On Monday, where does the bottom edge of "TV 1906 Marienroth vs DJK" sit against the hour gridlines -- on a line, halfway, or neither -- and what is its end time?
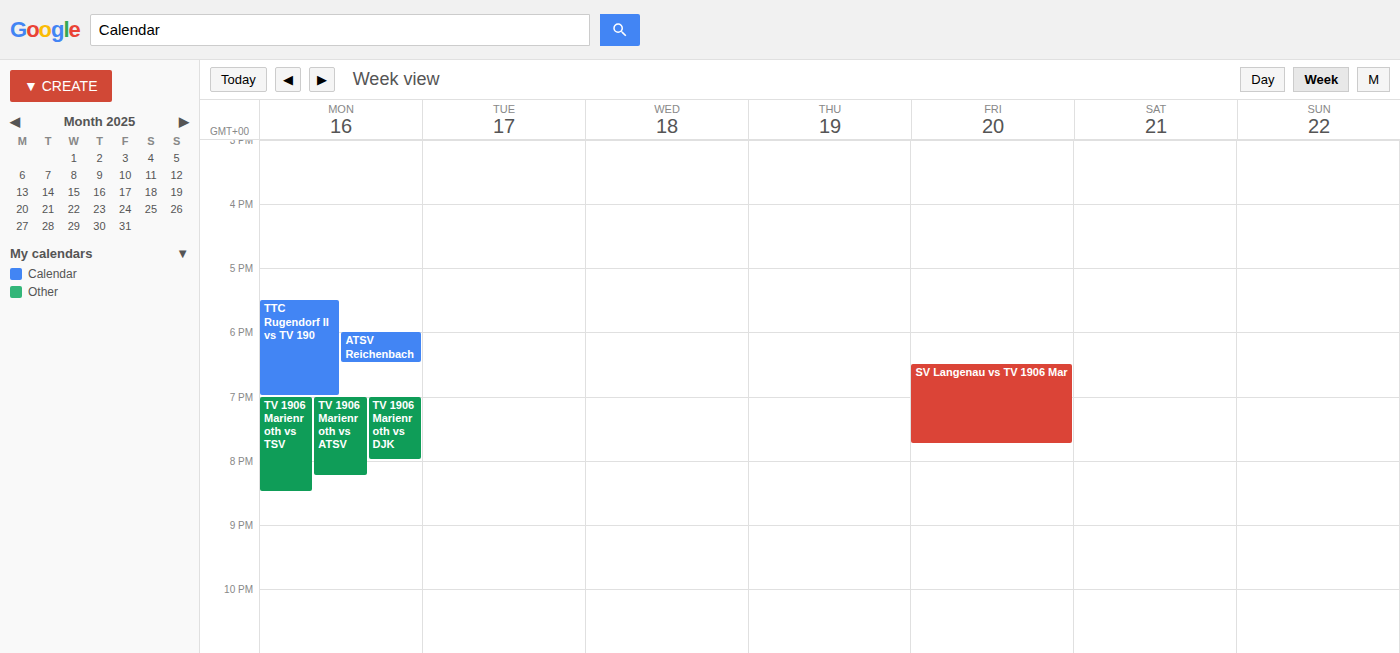
8:00 PM -- exactly on the 8 PM line.